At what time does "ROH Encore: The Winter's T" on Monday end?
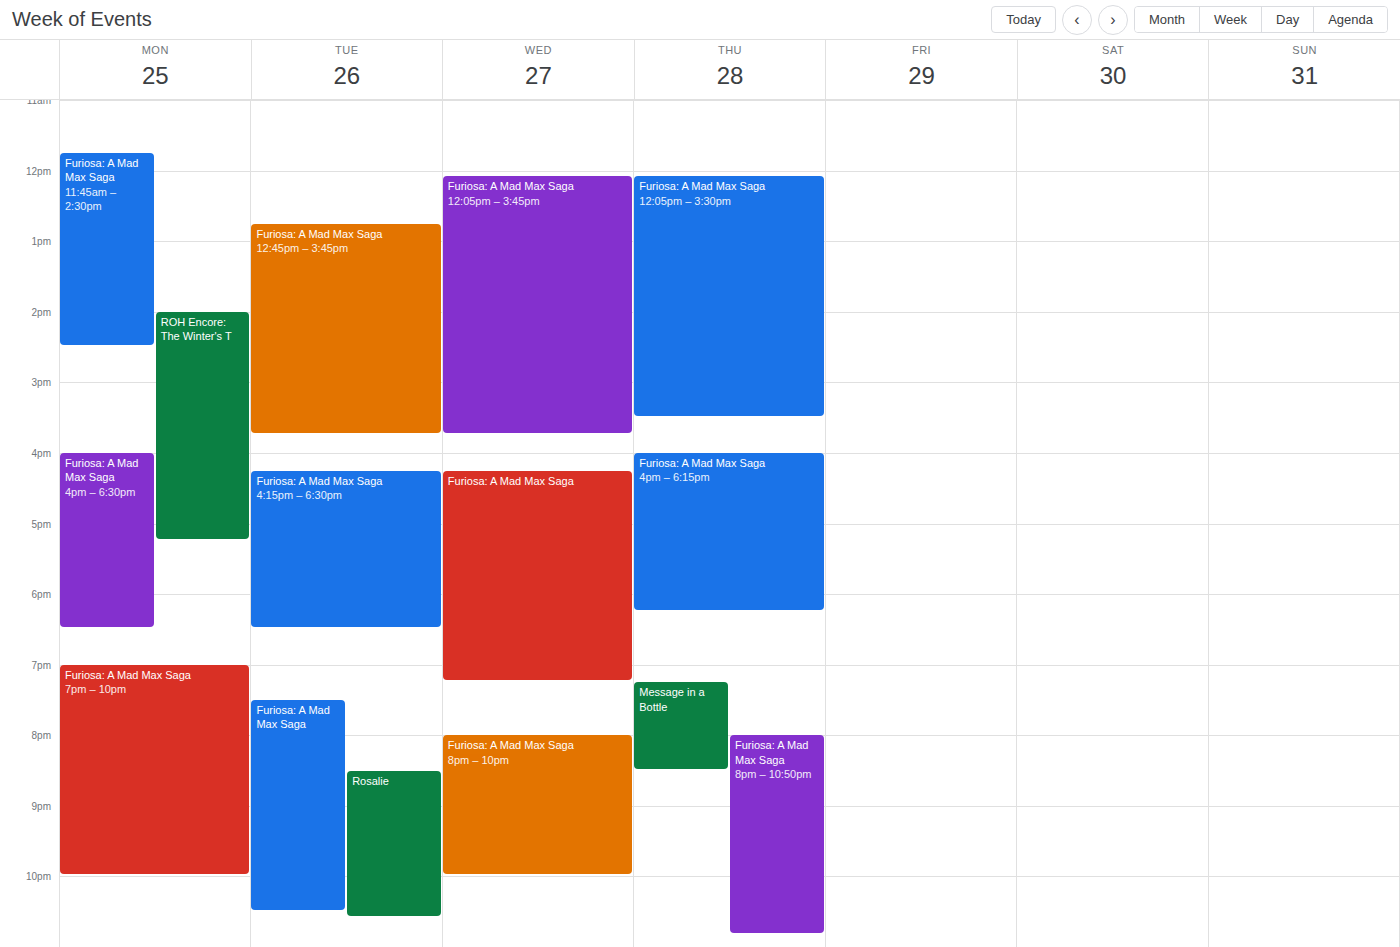
5:15 PM